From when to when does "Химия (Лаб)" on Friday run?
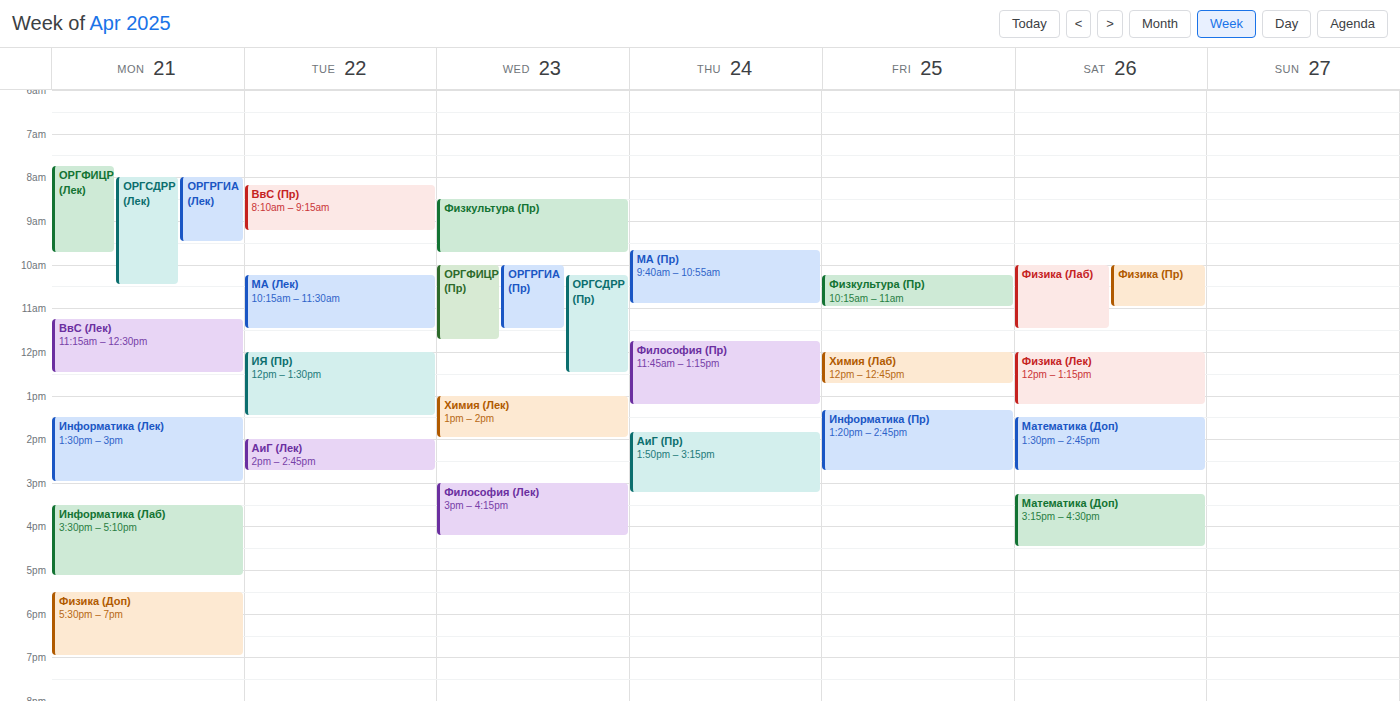
12:00 PM to 12:45 PM